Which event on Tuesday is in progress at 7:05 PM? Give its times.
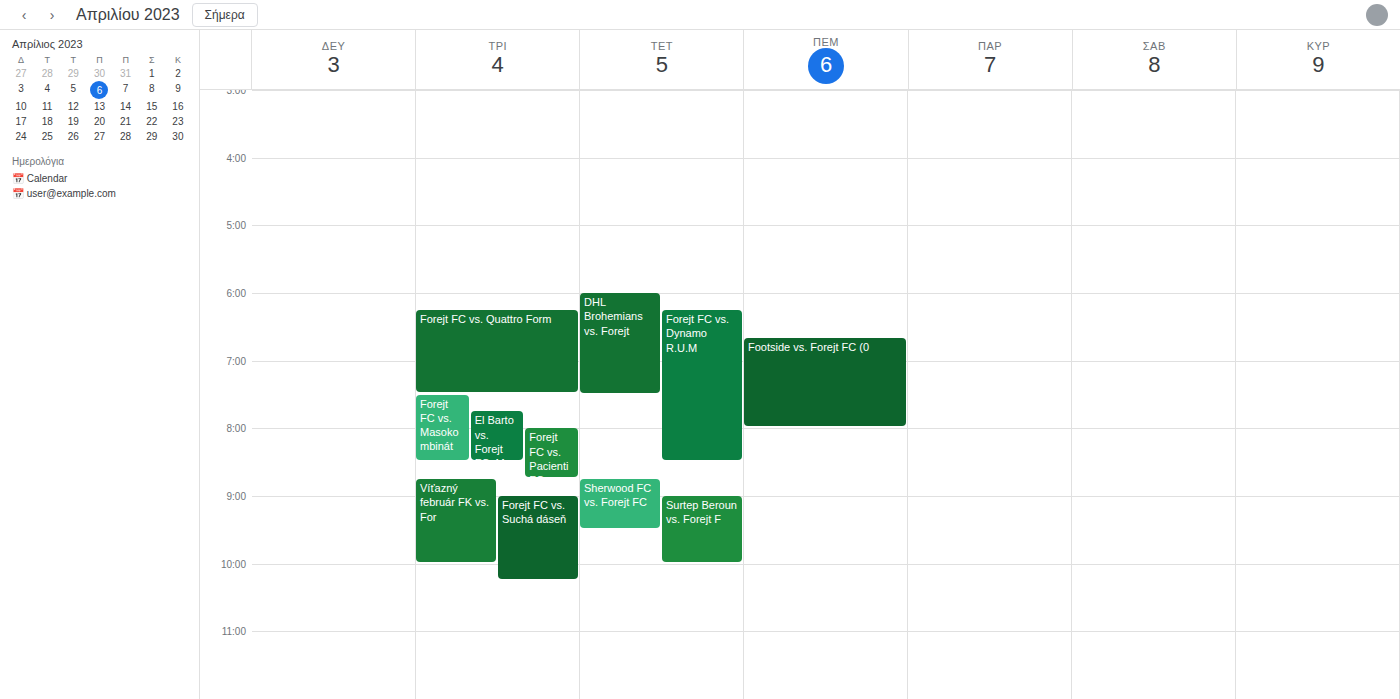
"Forejt FC vs. Quattro Form", 6:15 PM to 7:30 PM